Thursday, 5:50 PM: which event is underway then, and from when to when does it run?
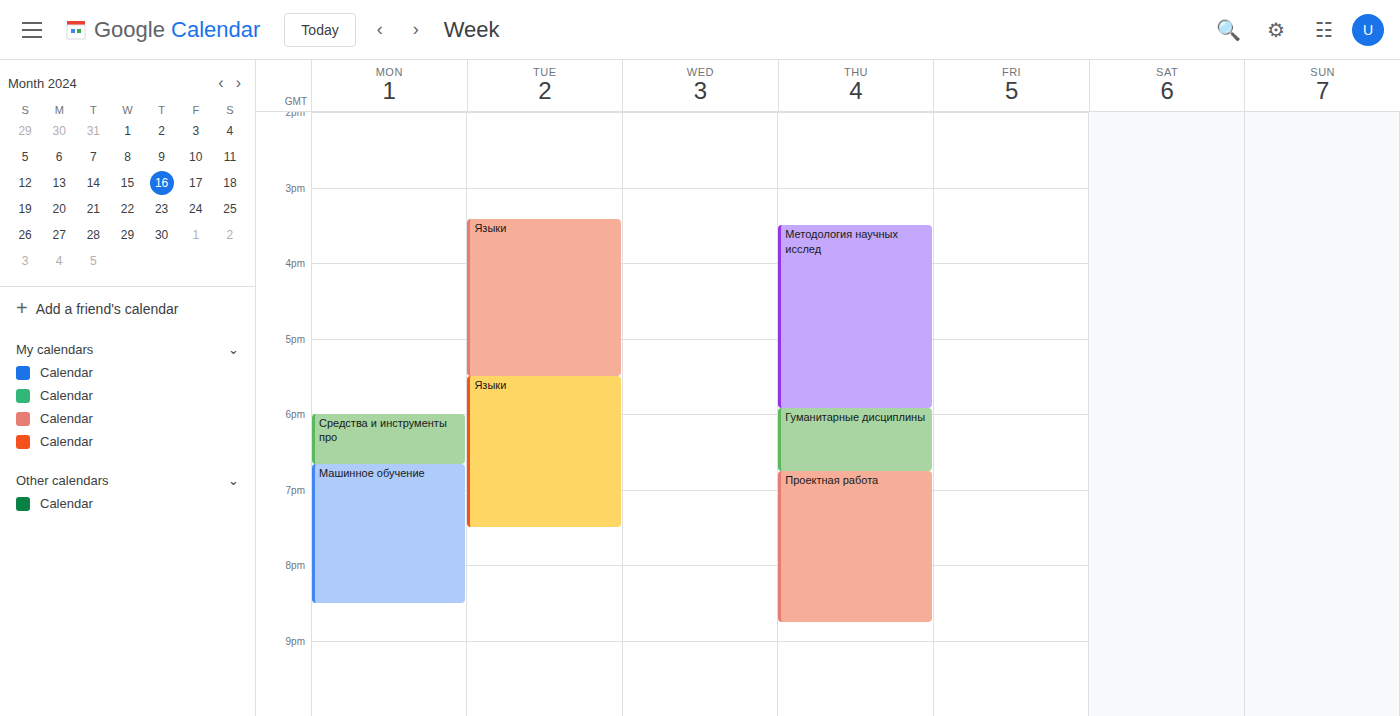
"Методология научных исслед", 3:30 PM to 5:55 PM